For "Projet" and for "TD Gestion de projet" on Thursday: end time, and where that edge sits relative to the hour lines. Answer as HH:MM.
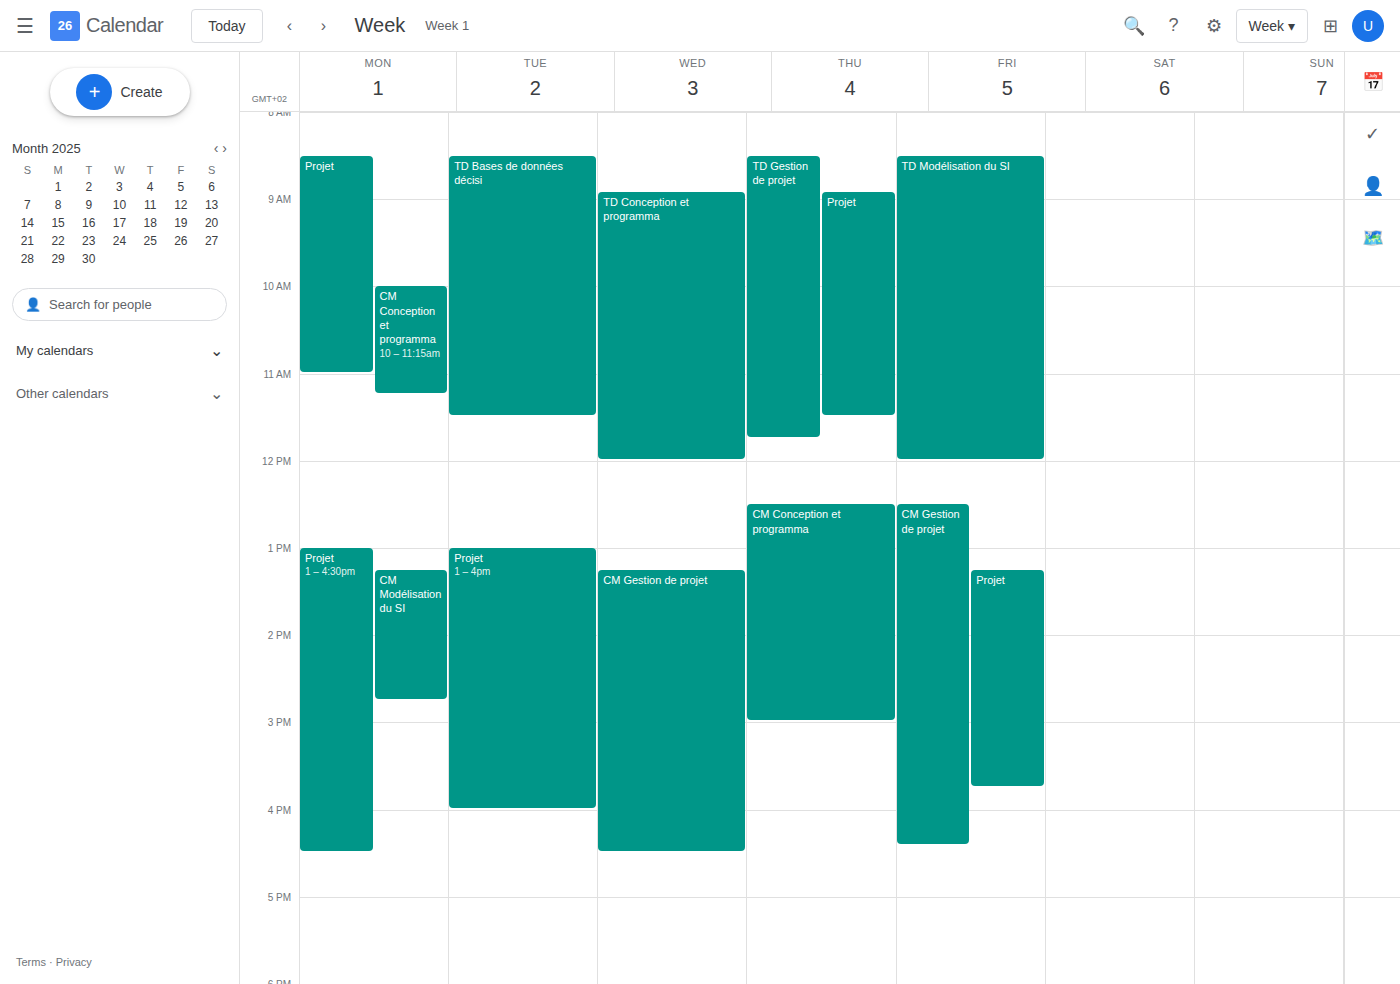
"Projet": 11:30, halfway between the 11:00 and 12:00 lines. "TD Gestion de projet": 11:45, neither: three quarters of the way from the 11:00 line to the 12:00 line.